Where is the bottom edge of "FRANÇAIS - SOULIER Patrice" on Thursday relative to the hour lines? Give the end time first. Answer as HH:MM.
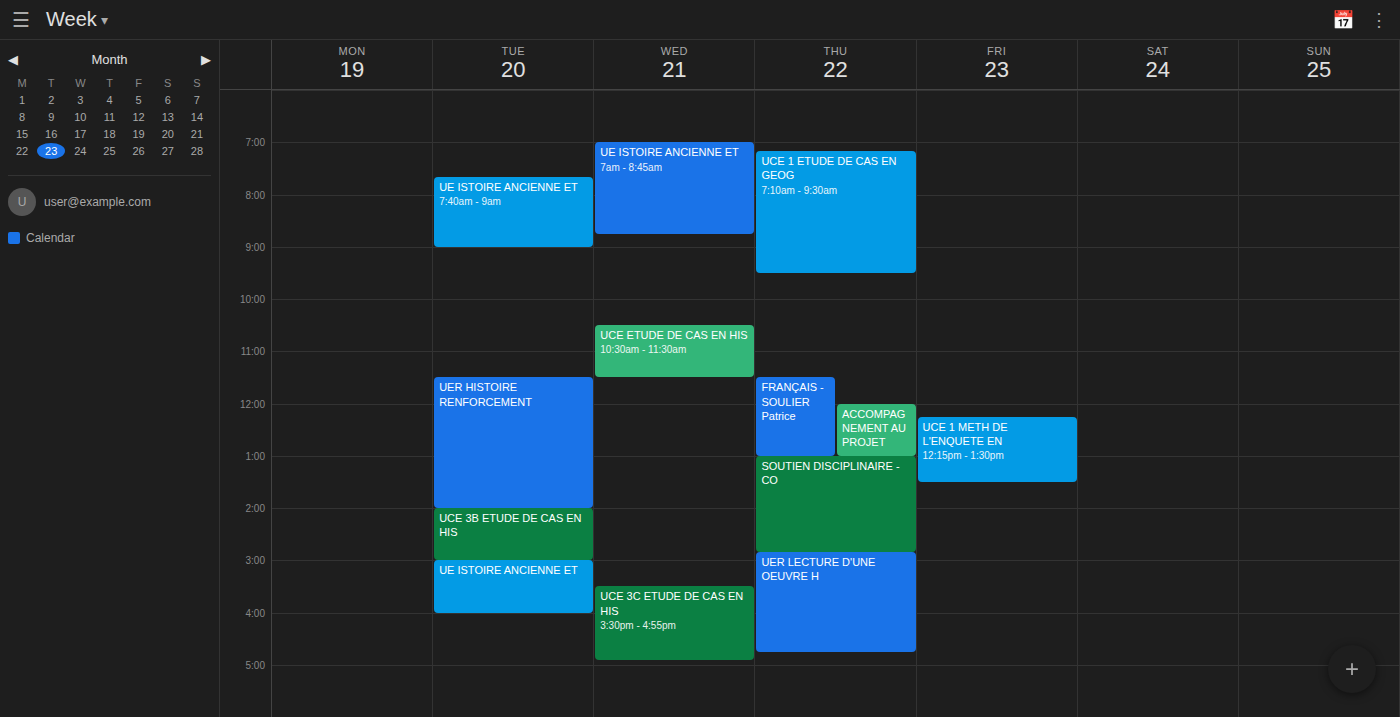
13:00 -- exactly on the 13:00 line.